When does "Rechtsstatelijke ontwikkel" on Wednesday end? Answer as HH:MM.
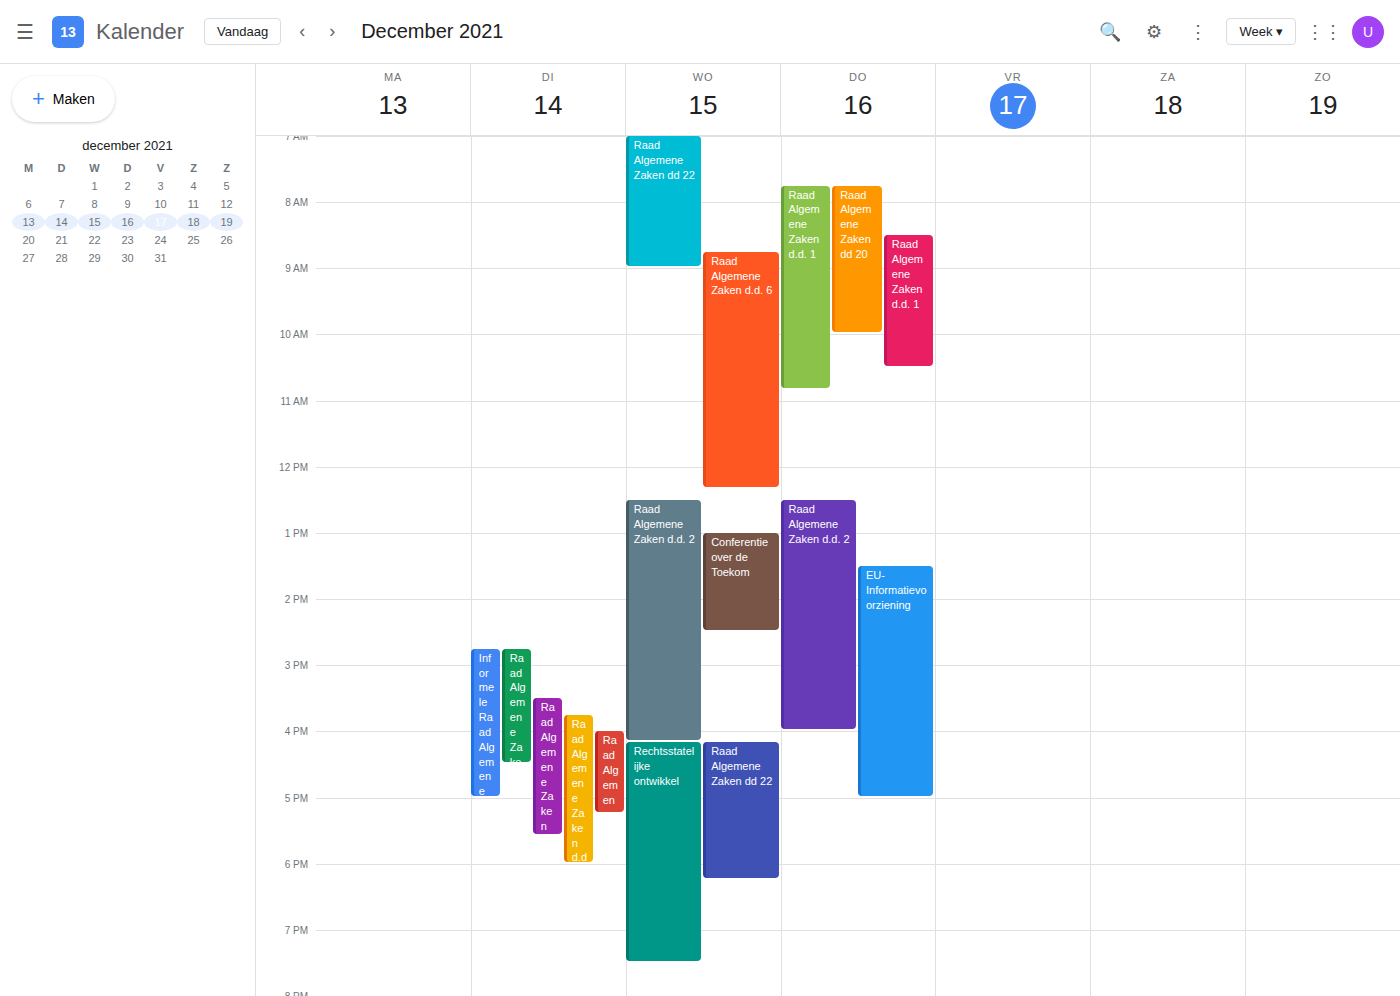
19:30